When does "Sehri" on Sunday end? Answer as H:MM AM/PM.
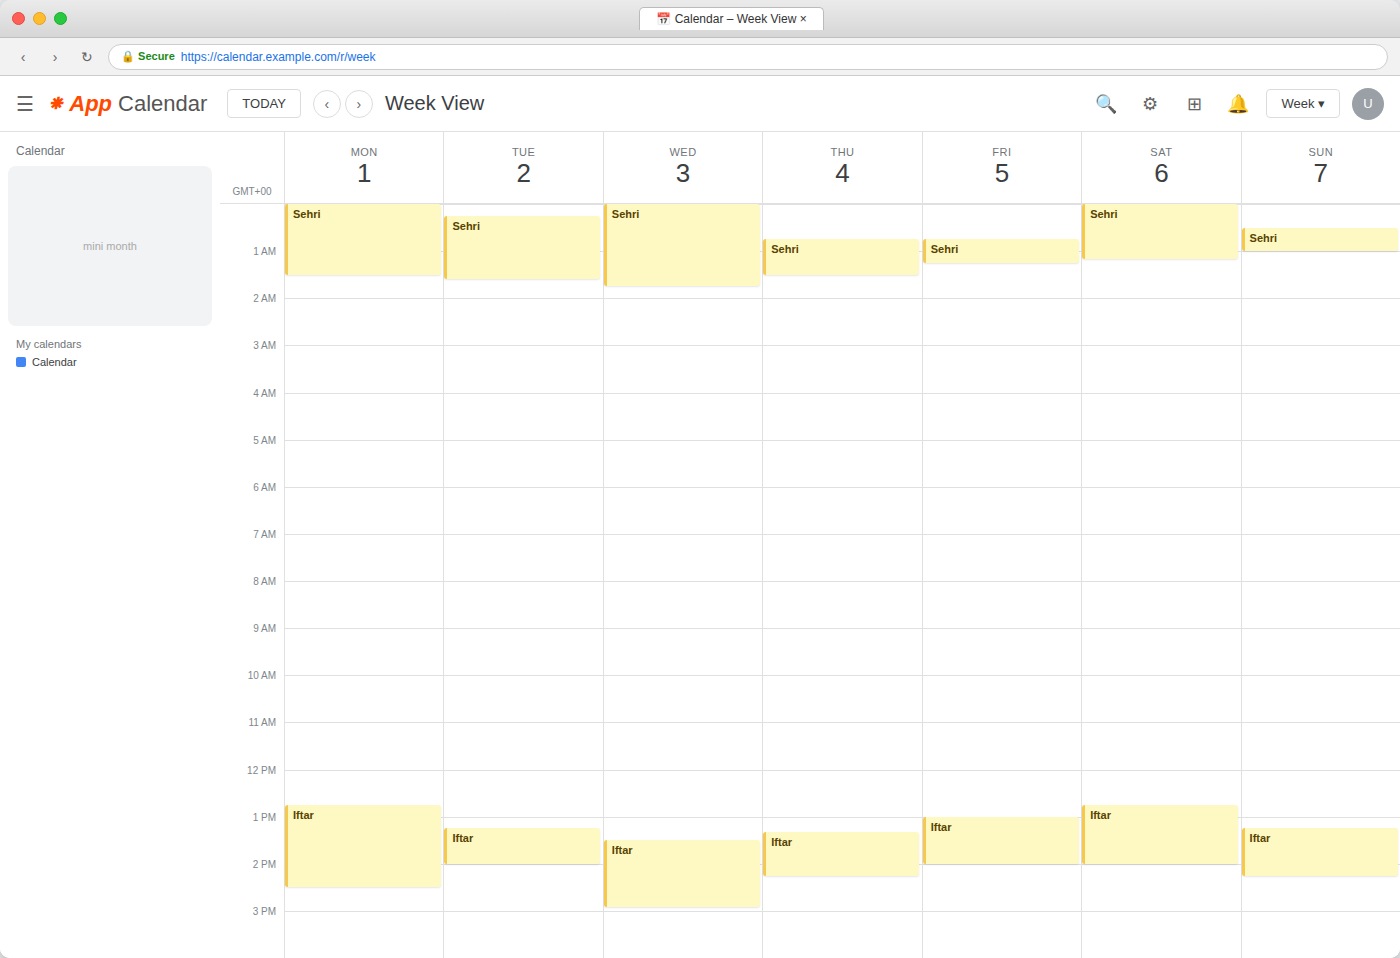
1:00 AM